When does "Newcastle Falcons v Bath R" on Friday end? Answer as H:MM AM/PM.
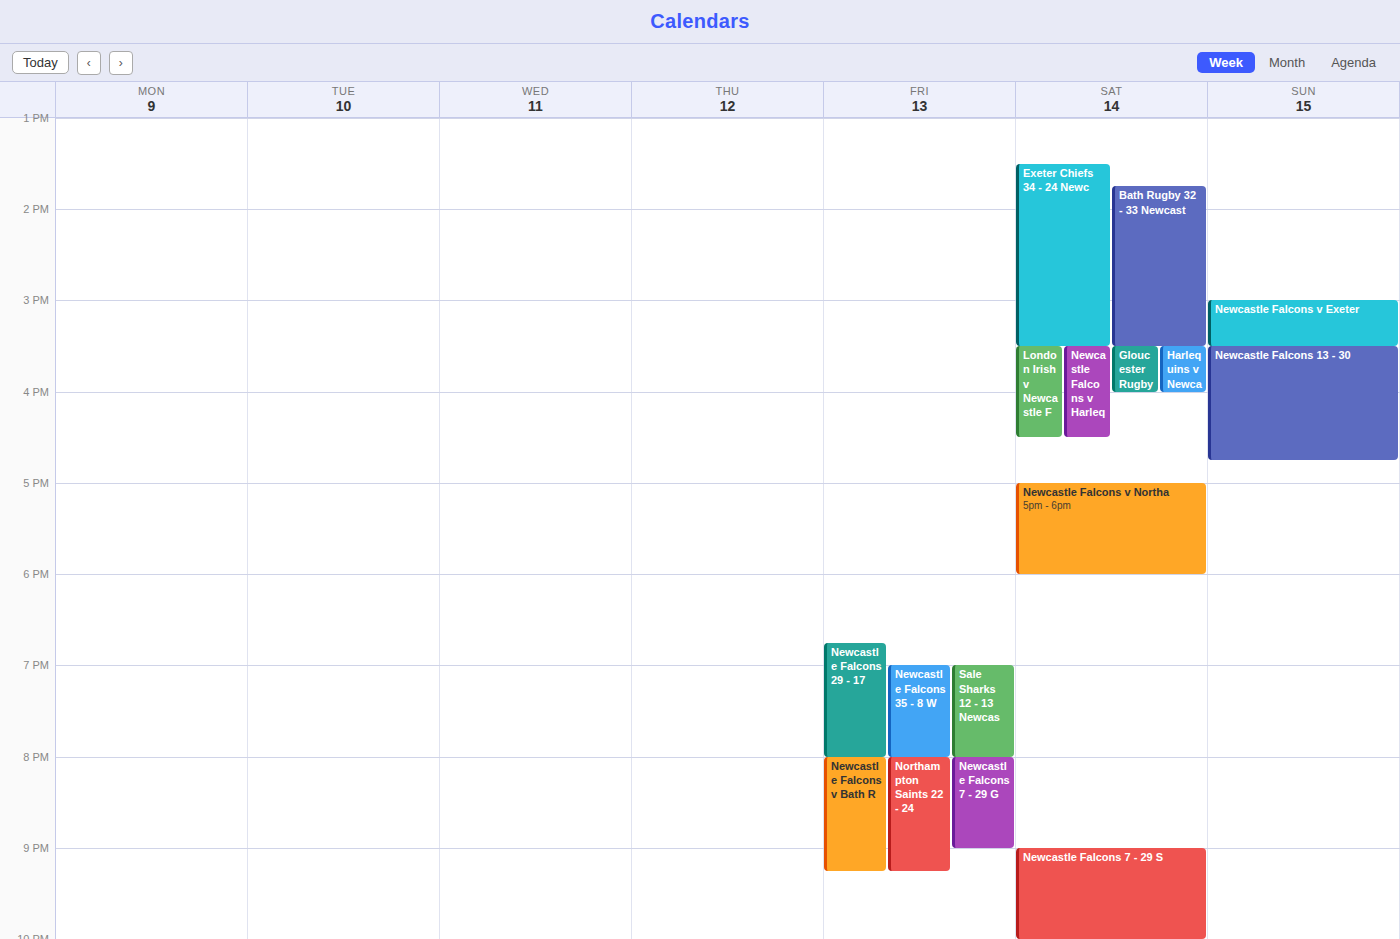
9:15 PM